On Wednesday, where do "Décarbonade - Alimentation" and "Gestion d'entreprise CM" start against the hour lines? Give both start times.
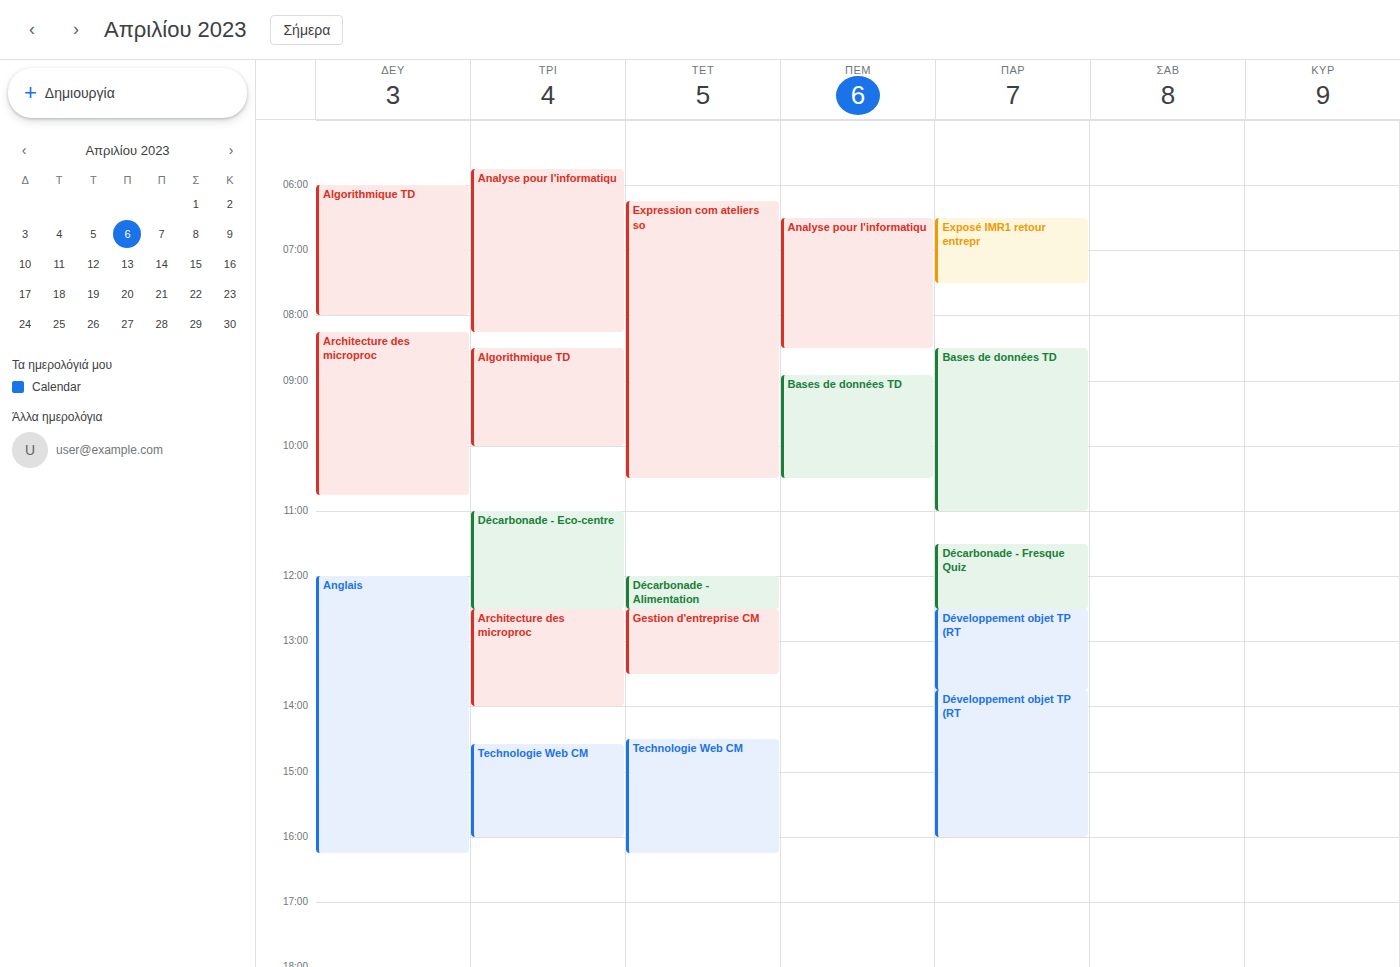
"Décarbonade - Alimentation": 12:00 PM, exactly on the 12 PM line. "Gestion d'entreprise CM": 12:30 PM, halfway between the 12 PM and 1 PM lines.